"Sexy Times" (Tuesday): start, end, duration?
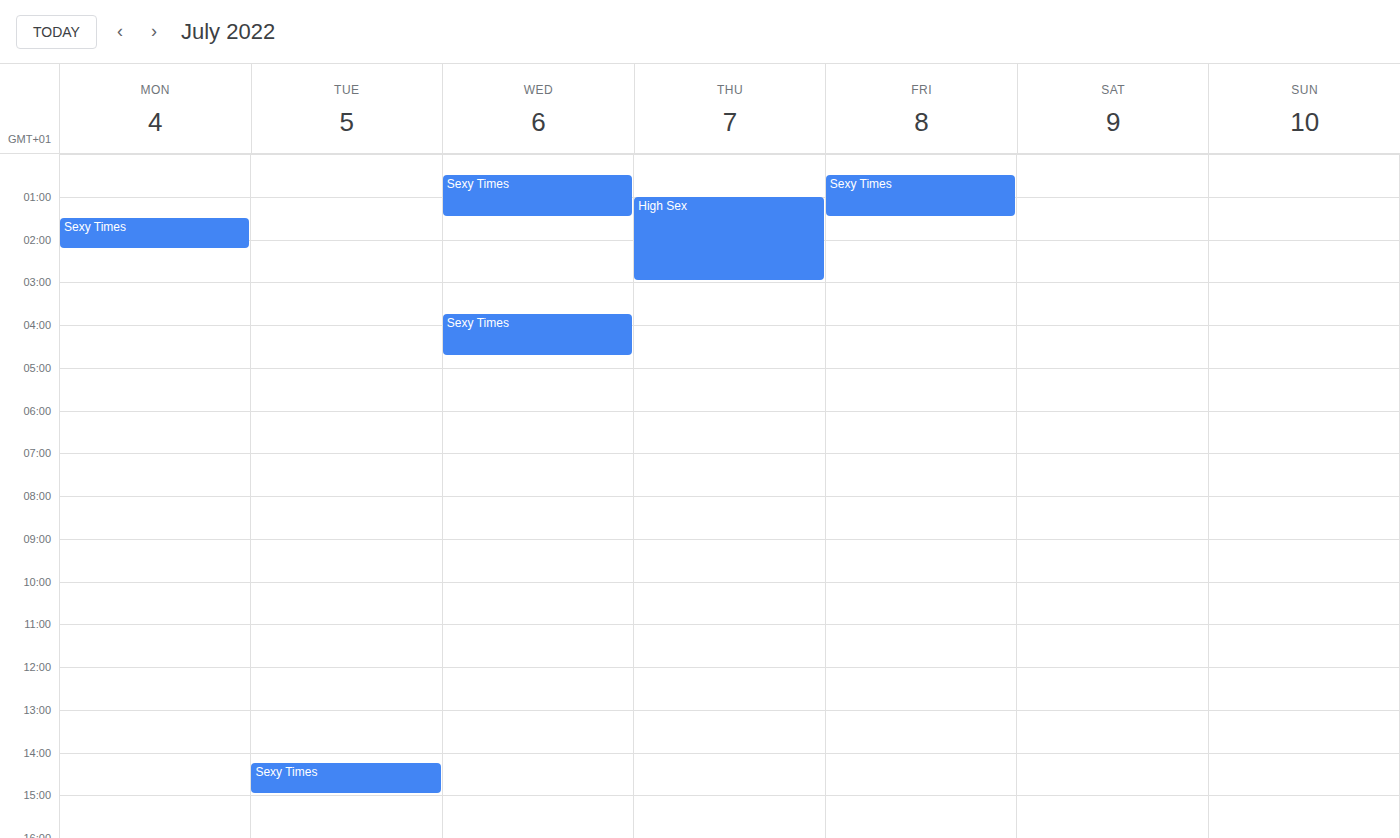
2:15 PM to 3:00 PM, 45 minutes